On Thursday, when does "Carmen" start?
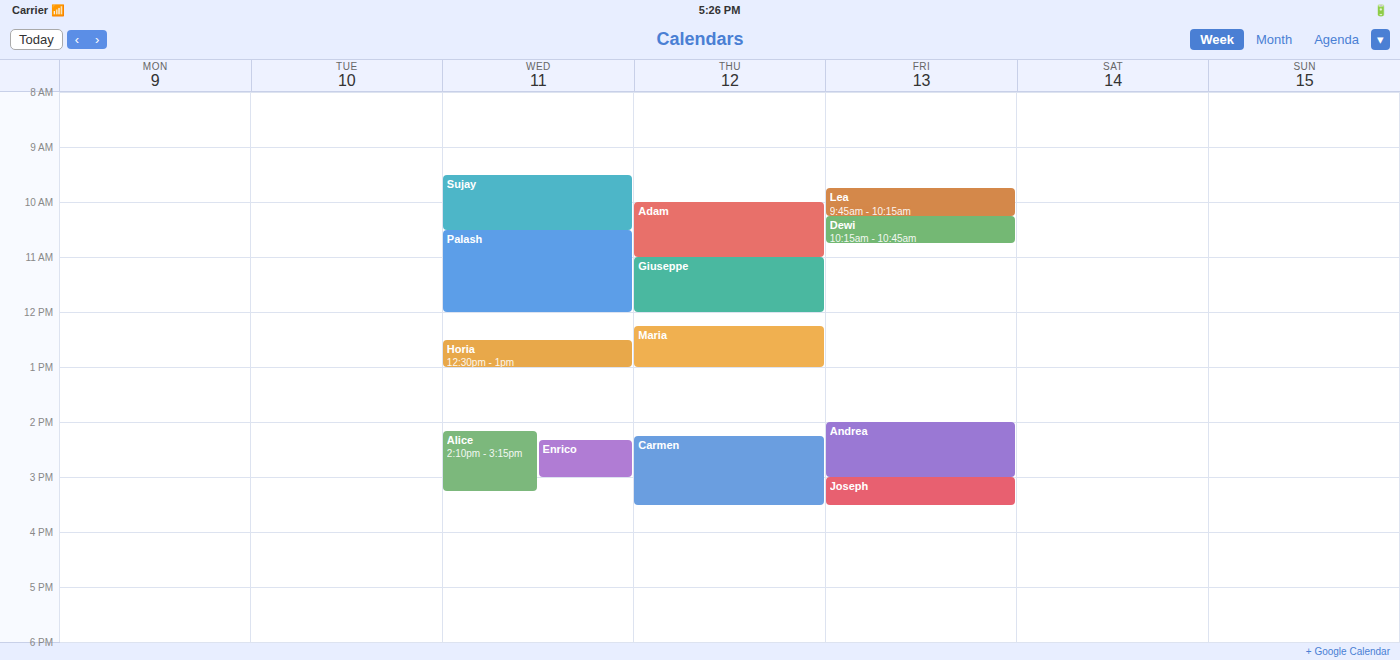
2:15 PM